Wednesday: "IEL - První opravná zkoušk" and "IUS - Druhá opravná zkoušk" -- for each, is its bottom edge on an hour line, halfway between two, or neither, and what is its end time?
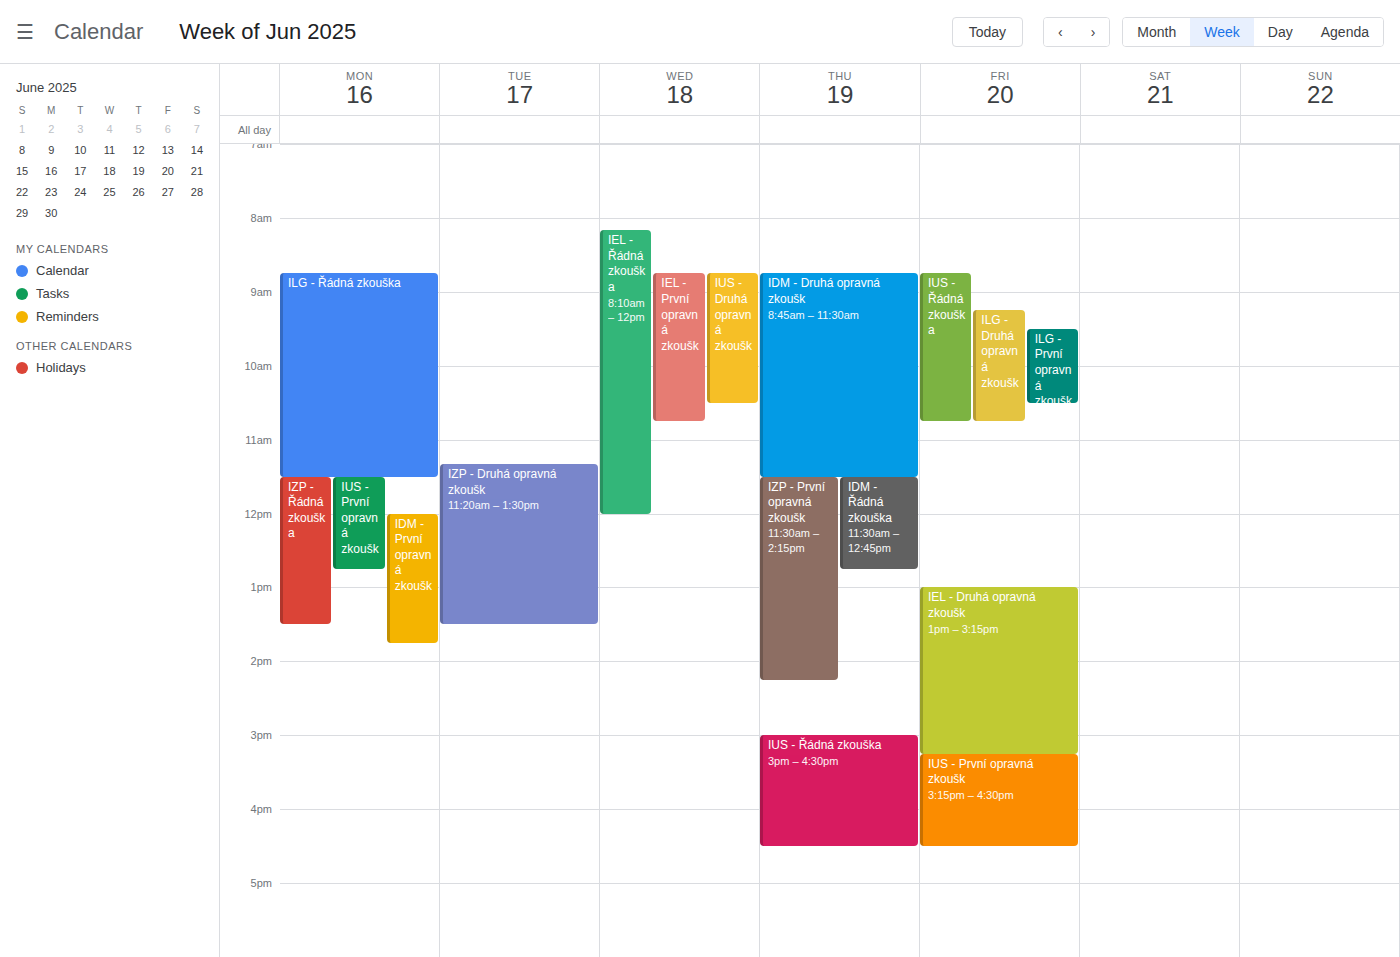
"IEL - První opravná zkoušk": 10:45 AM, neither: three quarters of the way from the 10 AM line to the 11 AM line. "IUS - Druhá opravná zkoušk": 10:30 AM, halfway between the 10 AM and 11 AM lines.